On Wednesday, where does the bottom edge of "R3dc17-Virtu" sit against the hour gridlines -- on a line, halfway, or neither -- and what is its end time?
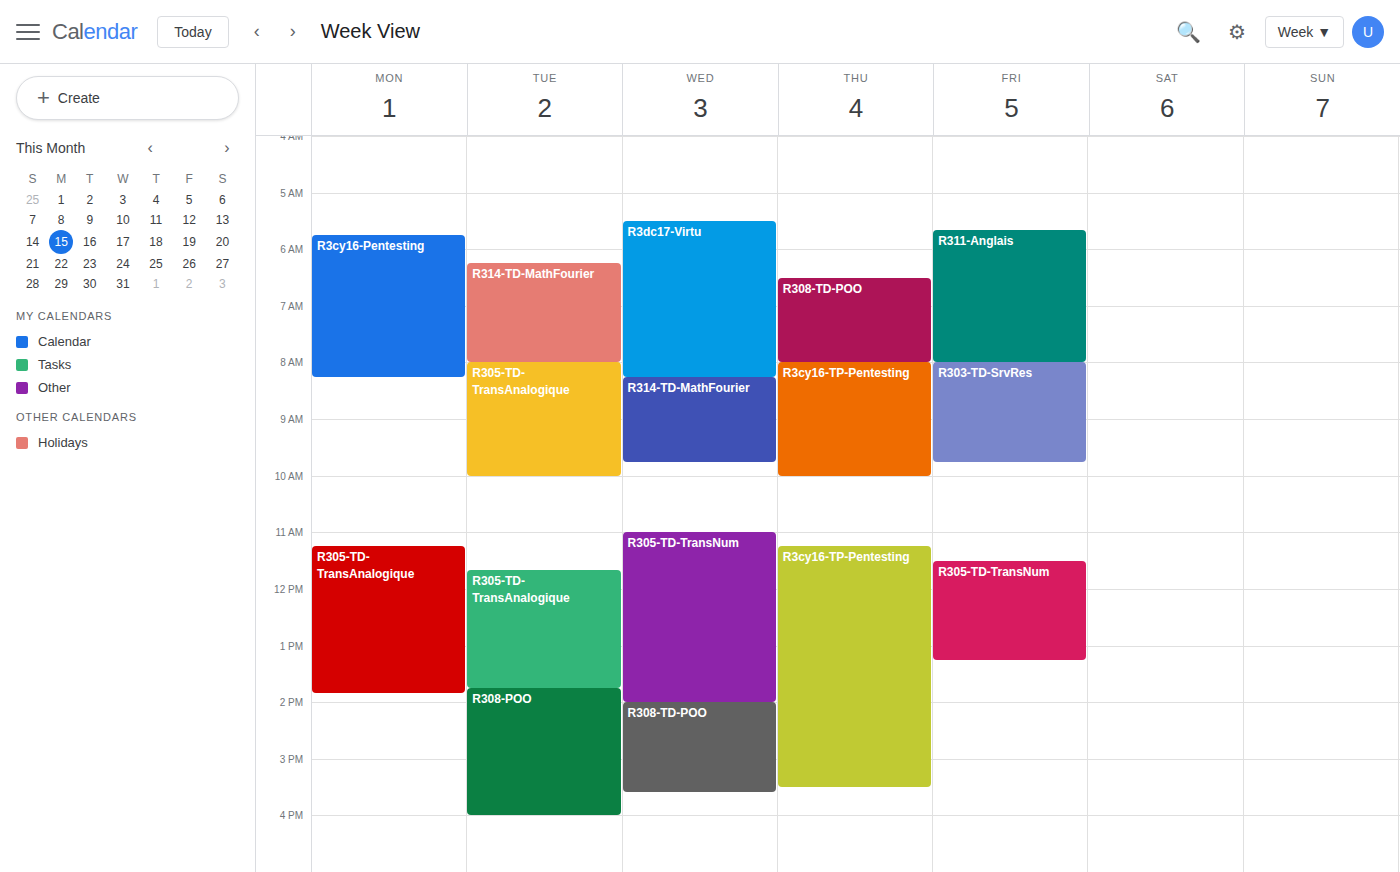
8:15 AM -- neither: a quarter of the way from the 8 AM line to the 9 AM line.